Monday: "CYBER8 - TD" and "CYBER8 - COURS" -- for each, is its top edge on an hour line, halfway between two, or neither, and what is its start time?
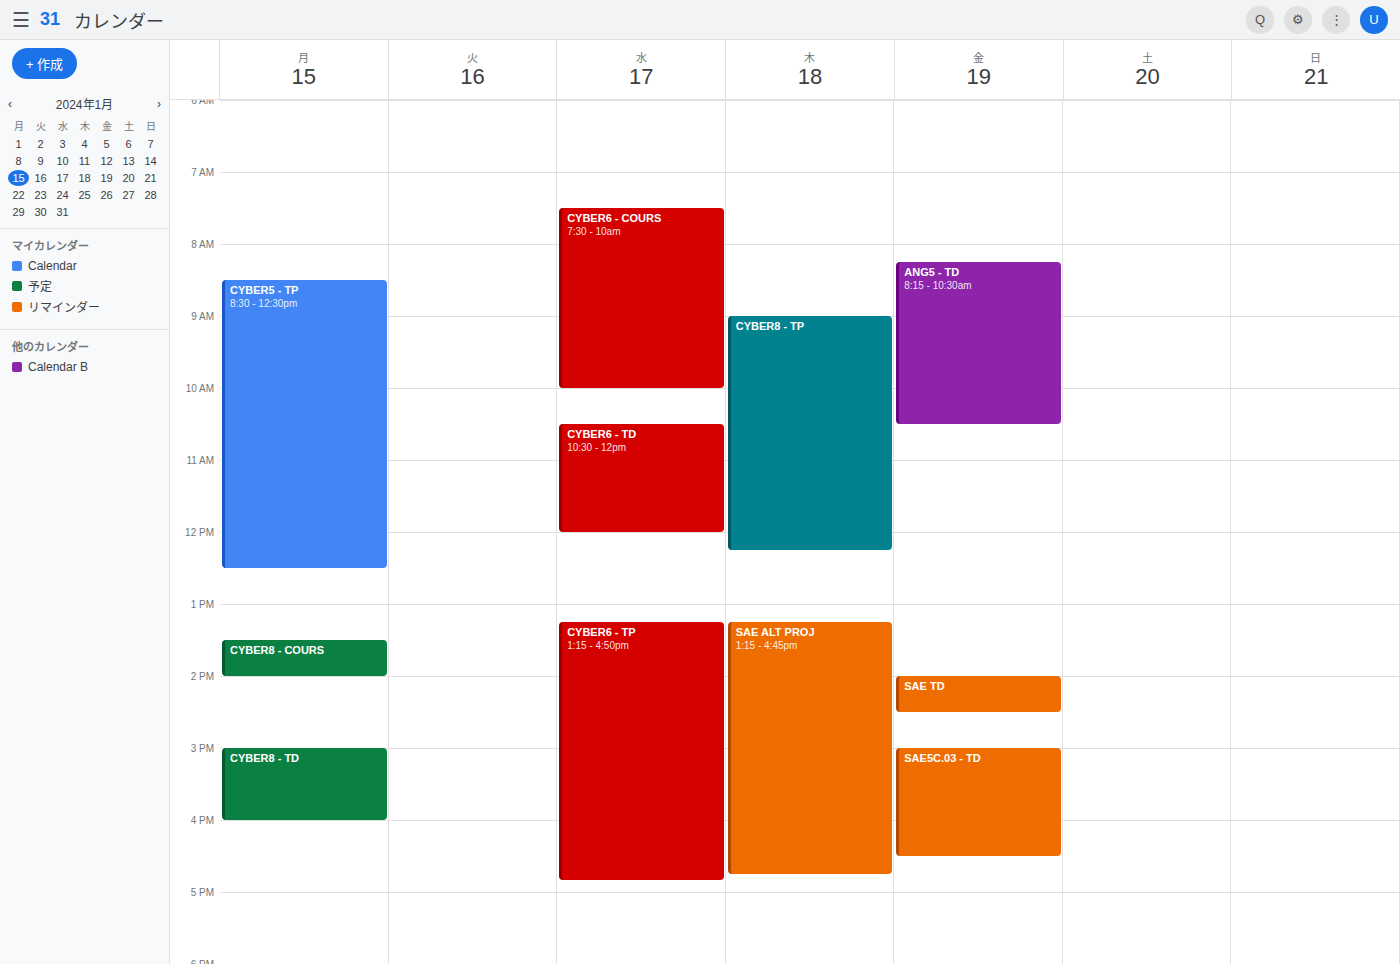
"CYBER8 - TD": 3:00 PM, exactly on the 3 PM line. "CYBER8 - COURS": 1:30 PM, halfway between the 1 PM and 2 PM lines.